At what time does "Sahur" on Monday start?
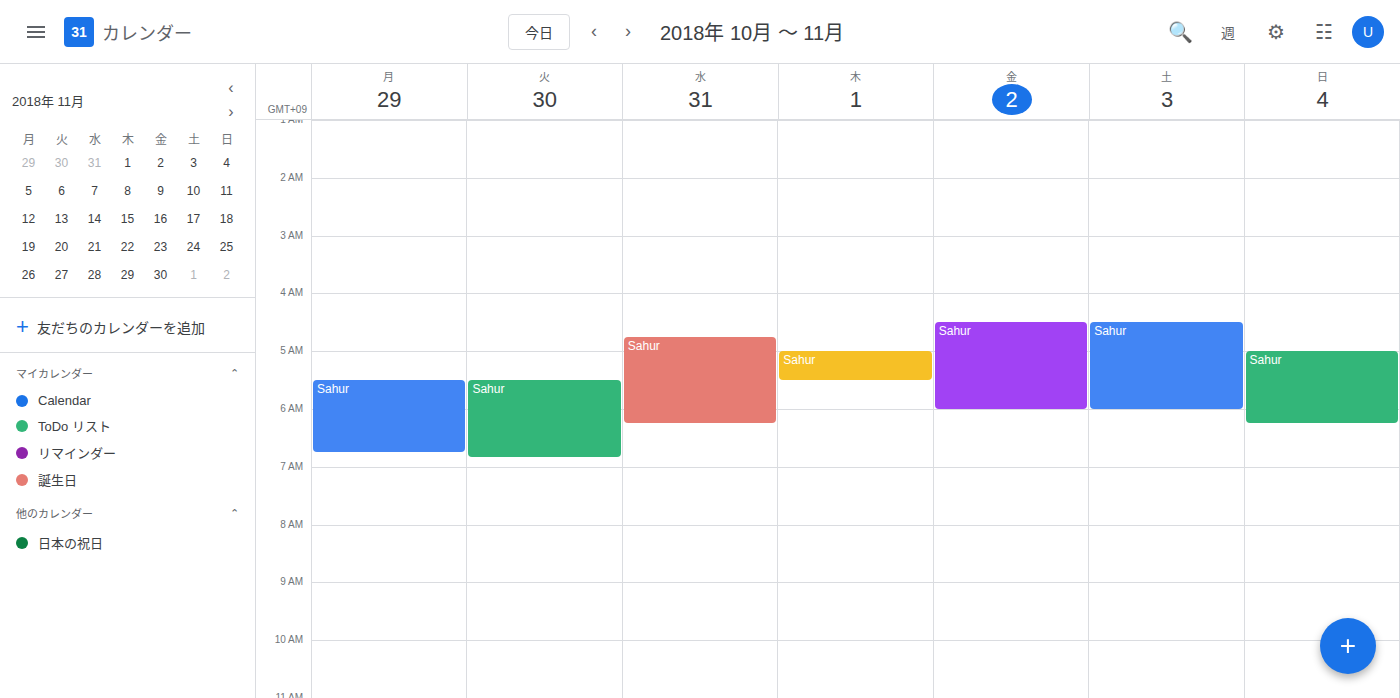
5:30 AM